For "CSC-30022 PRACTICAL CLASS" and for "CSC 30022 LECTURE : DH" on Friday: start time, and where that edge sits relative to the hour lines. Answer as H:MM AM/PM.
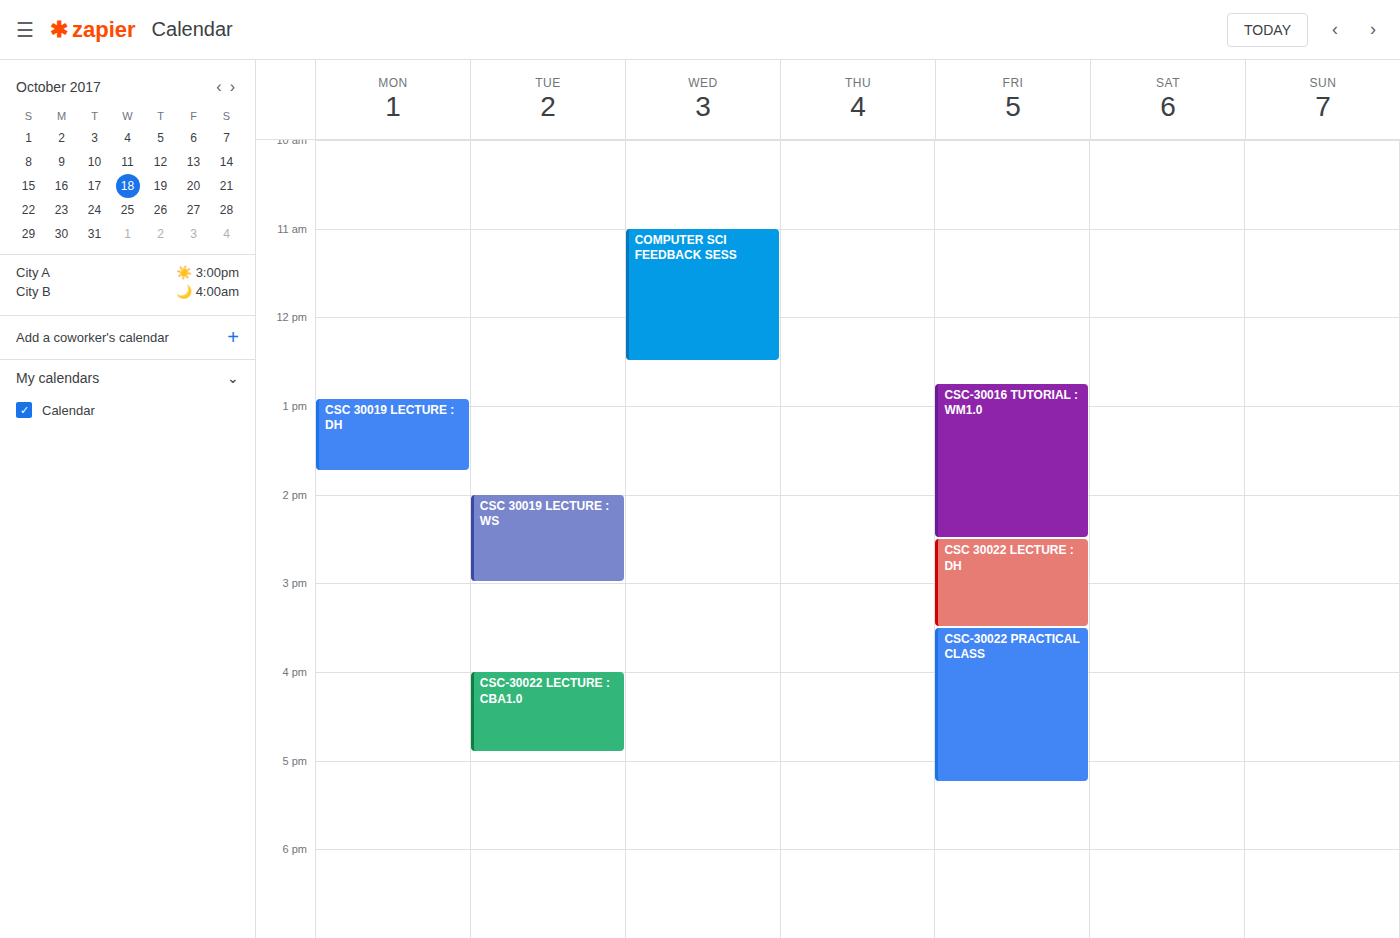
"CSC-30022 PRACTICAL CLASS": 3:30 PM, halfway between the 3 PM and 4 PM lines. "CSC 30022 LECTURE : DH": 2:30 PM, halfway between the 2 PM and 3 PM lines.